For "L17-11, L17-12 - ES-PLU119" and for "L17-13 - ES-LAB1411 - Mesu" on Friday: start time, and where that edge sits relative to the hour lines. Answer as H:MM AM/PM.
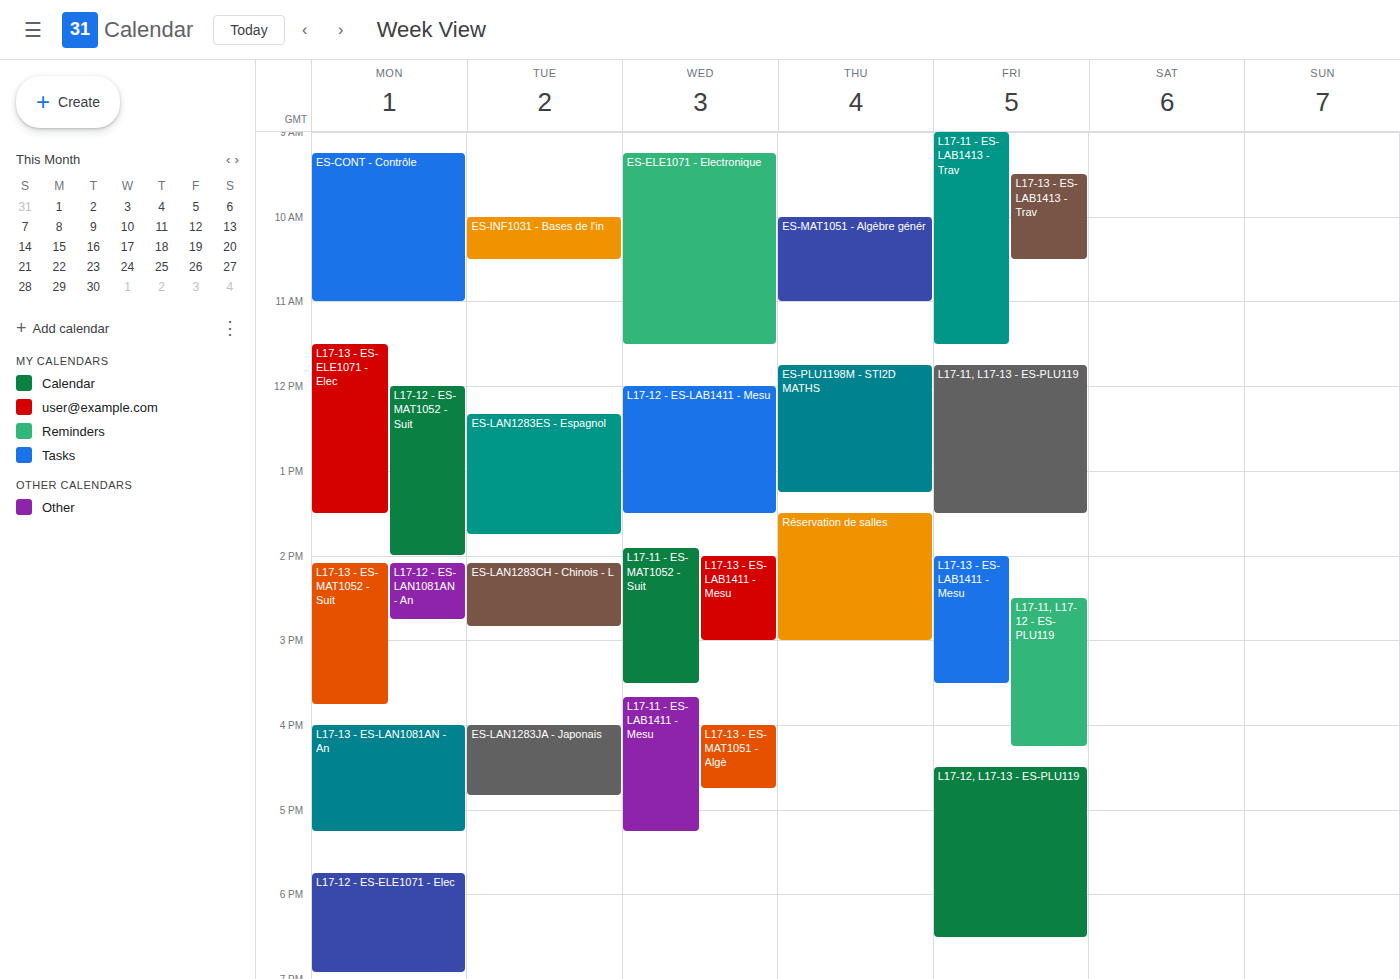
"L17-11, L17-12 - ES-PLU119": 2:30 PM, halfway between the 2 PM and 3 PM lines. "L17-13 - ES-LAB1411 - Mesu": 2:00 PM, exactly on the 2 PM line.